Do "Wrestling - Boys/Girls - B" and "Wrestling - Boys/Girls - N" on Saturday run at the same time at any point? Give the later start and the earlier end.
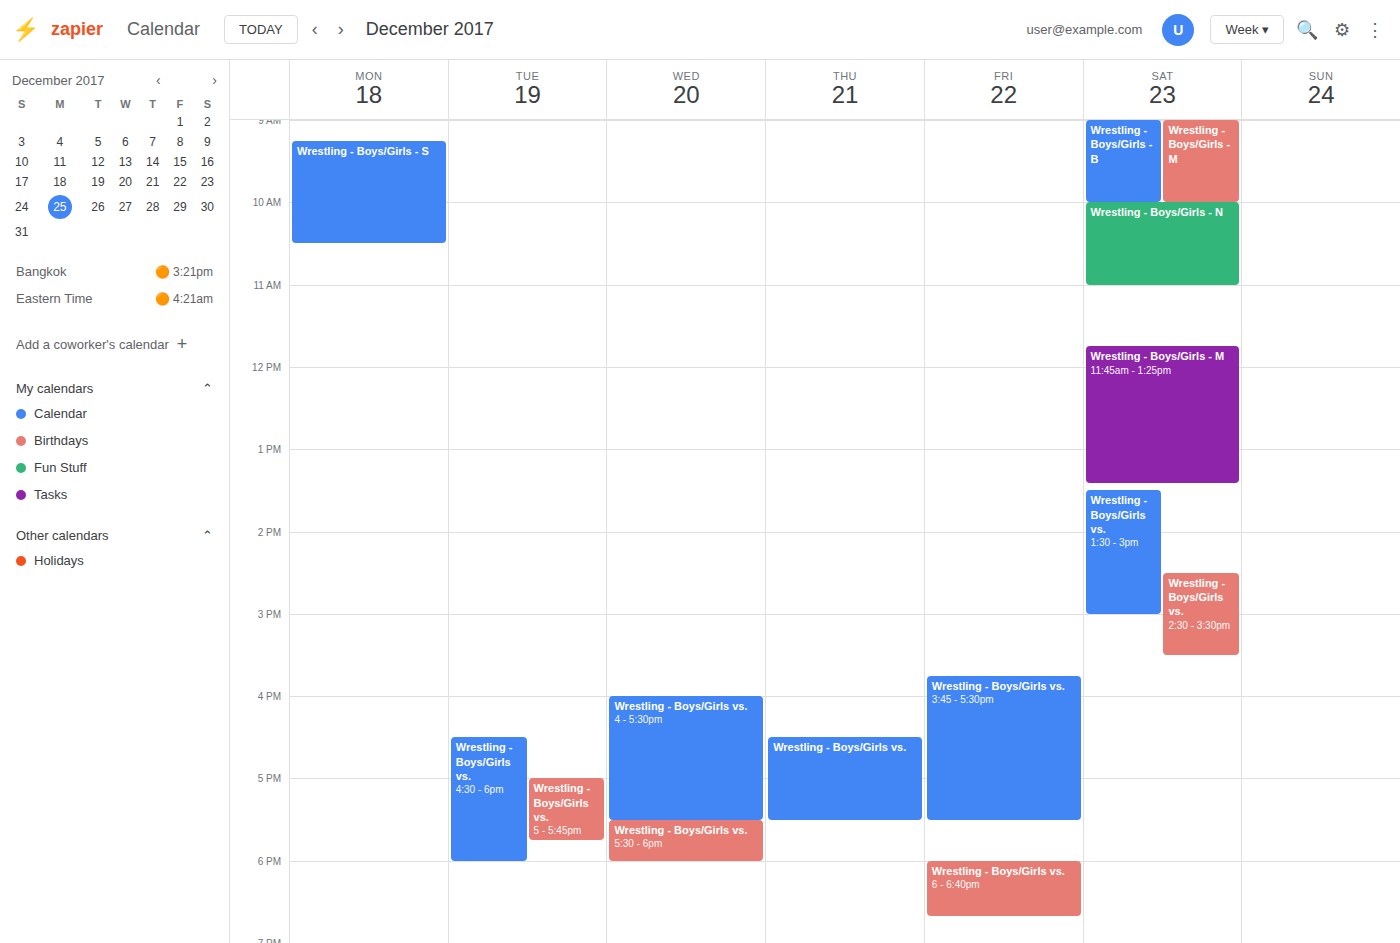
"Wrestling - Boys/Girls - B" ends at 10:00 AM, exactly when "Wrestling - Boys/Girls - N" starts -- they touch but do not overlap.